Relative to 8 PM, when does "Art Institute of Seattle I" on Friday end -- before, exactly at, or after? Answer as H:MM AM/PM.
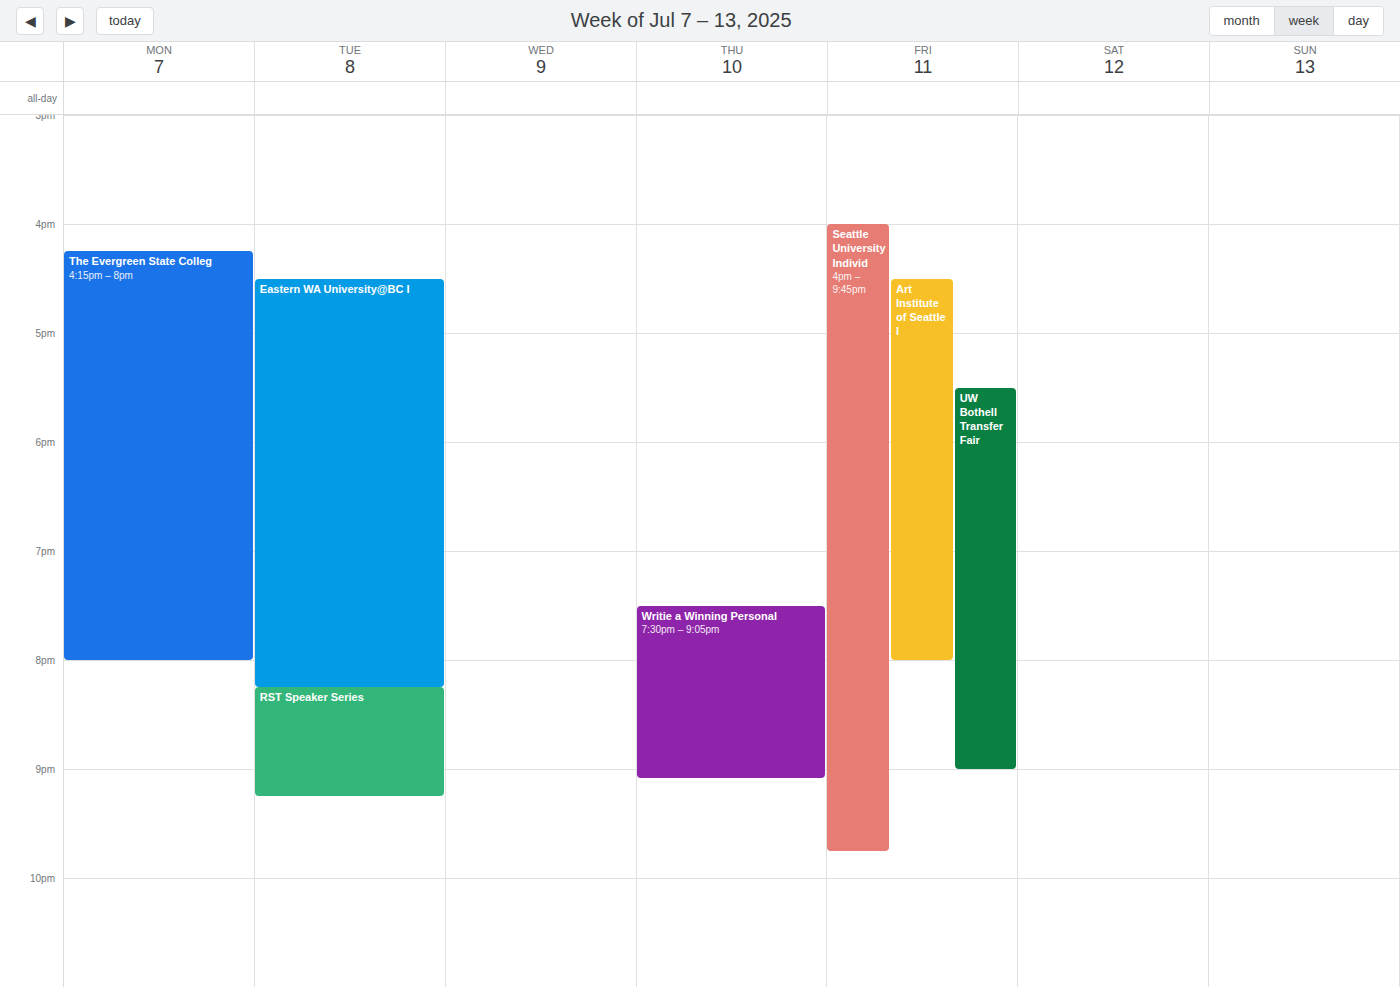
8:00 PM -- exactly at 8 PM, on the 8 PM line.